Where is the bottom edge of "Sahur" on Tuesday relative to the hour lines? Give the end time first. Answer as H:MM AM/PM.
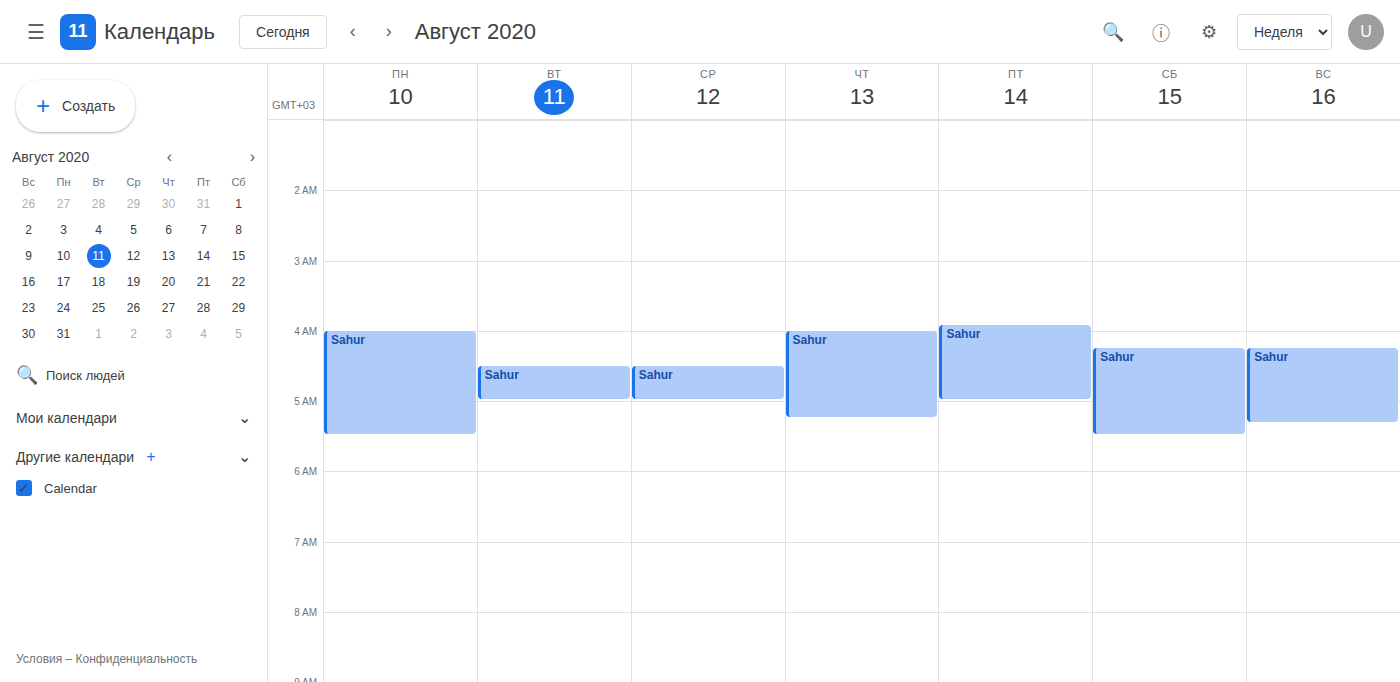
5:00 AM -- exactly on the 5 AM line.